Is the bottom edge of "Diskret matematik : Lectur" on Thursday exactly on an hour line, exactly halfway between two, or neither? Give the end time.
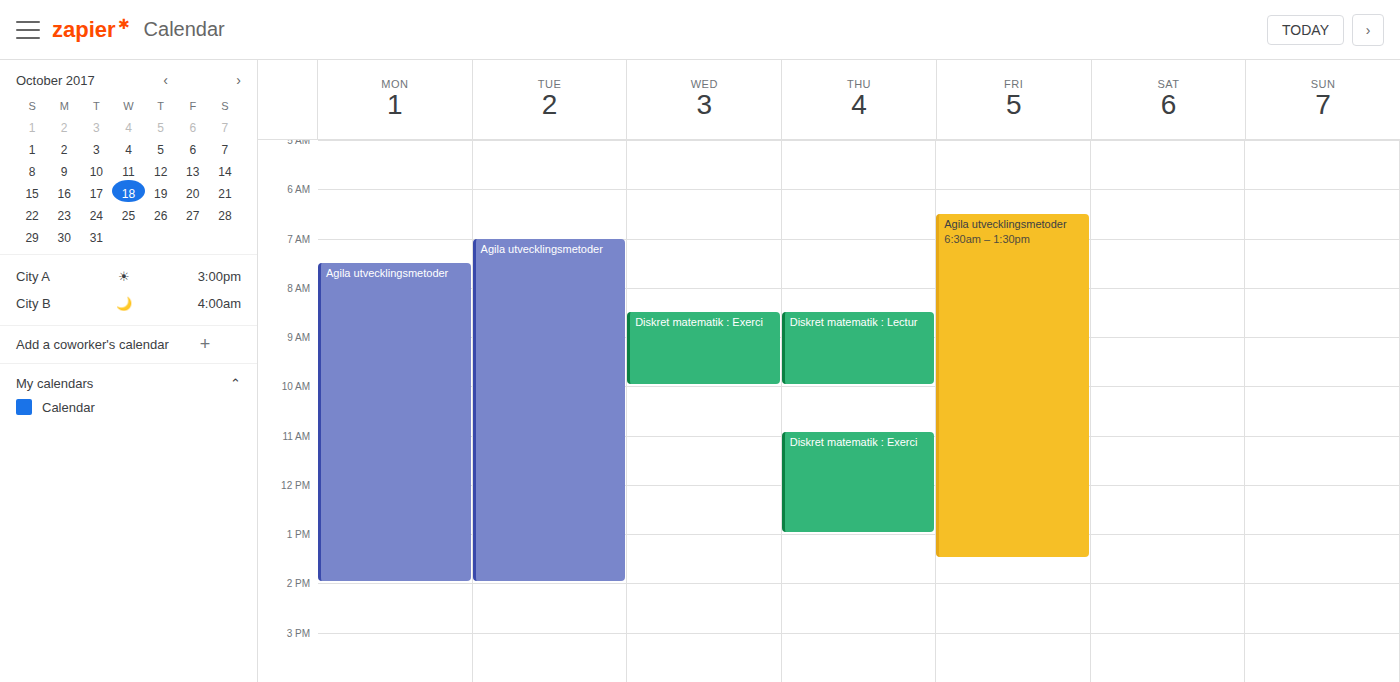
10:00 AM -- exactly on the 10 AM line.